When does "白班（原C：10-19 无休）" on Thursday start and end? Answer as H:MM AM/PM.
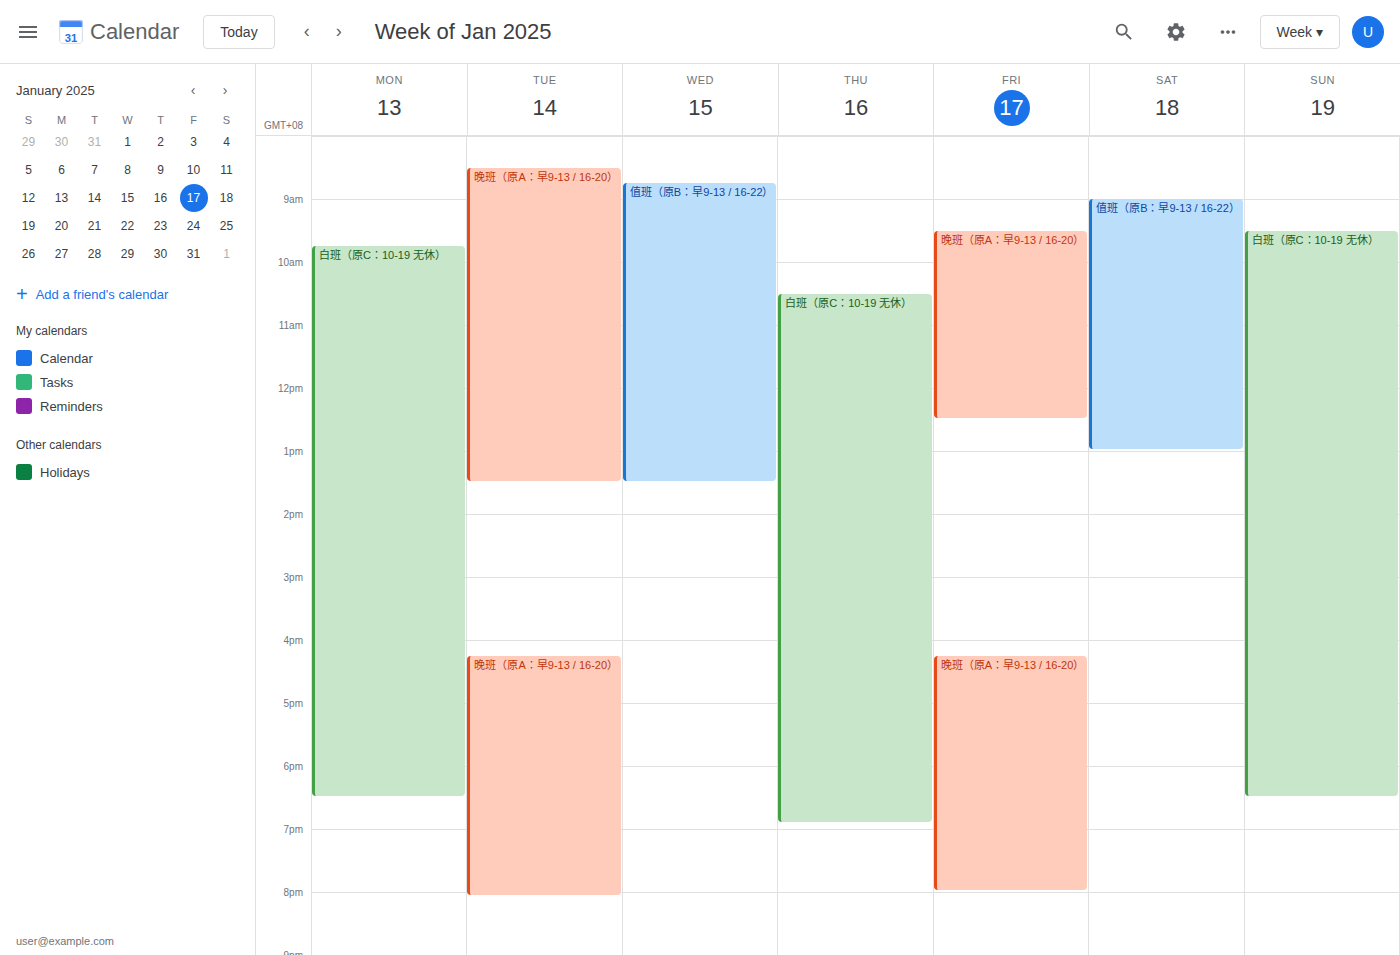
10:30 AM to 6:55 PM